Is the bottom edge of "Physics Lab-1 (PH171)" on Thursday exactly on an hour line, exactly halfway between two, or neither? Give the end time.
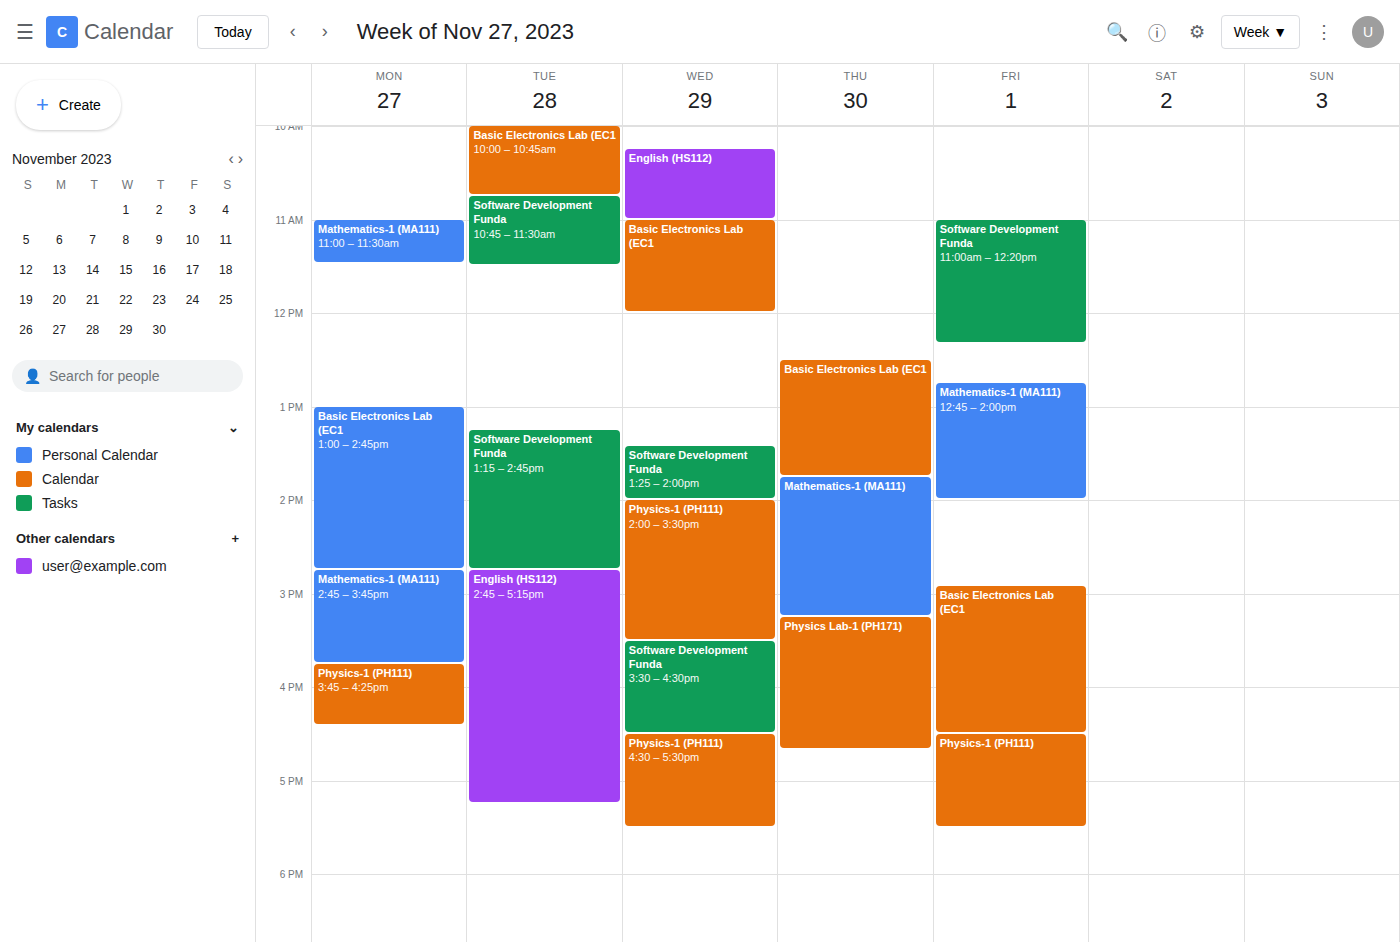
4:40 PM -- neither: 40 minutes below the 4 PM line and 20 minutes above the 5 PM line.